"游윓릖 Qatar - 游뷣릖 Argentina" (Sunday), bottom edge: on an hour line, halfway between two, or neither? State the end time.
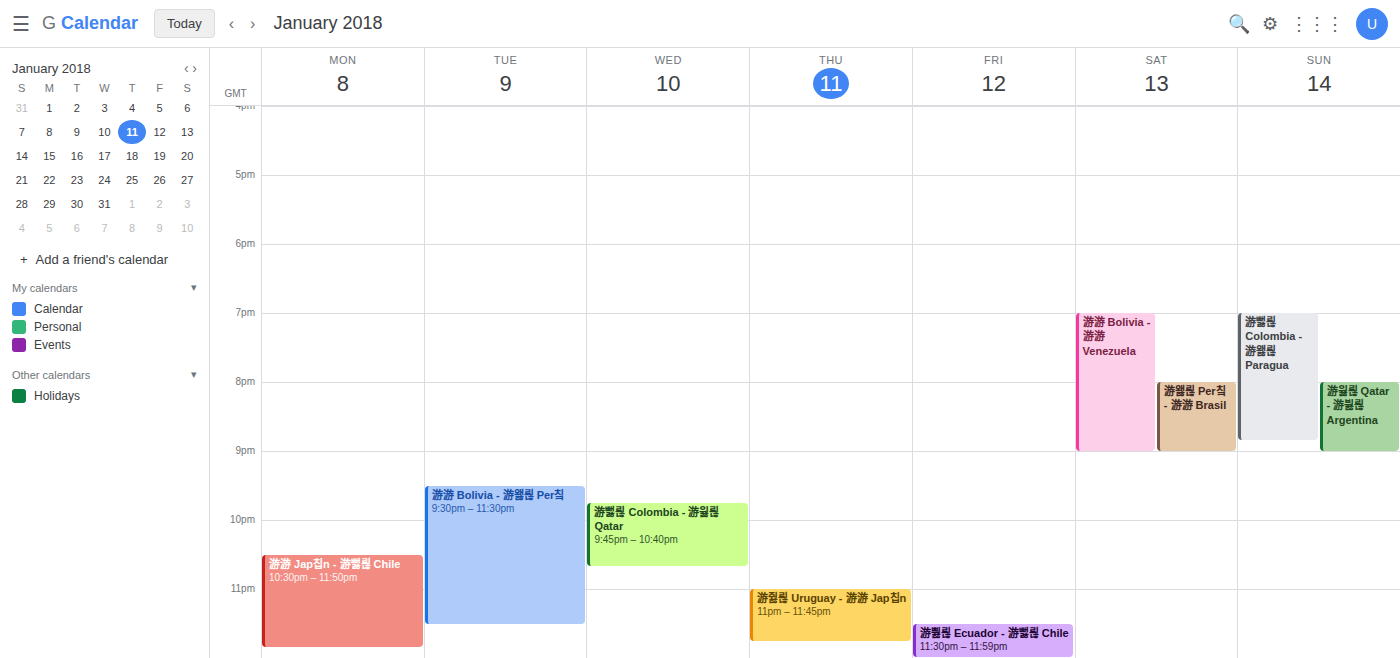
9:00 PM -- exactly on the 9 PM line.